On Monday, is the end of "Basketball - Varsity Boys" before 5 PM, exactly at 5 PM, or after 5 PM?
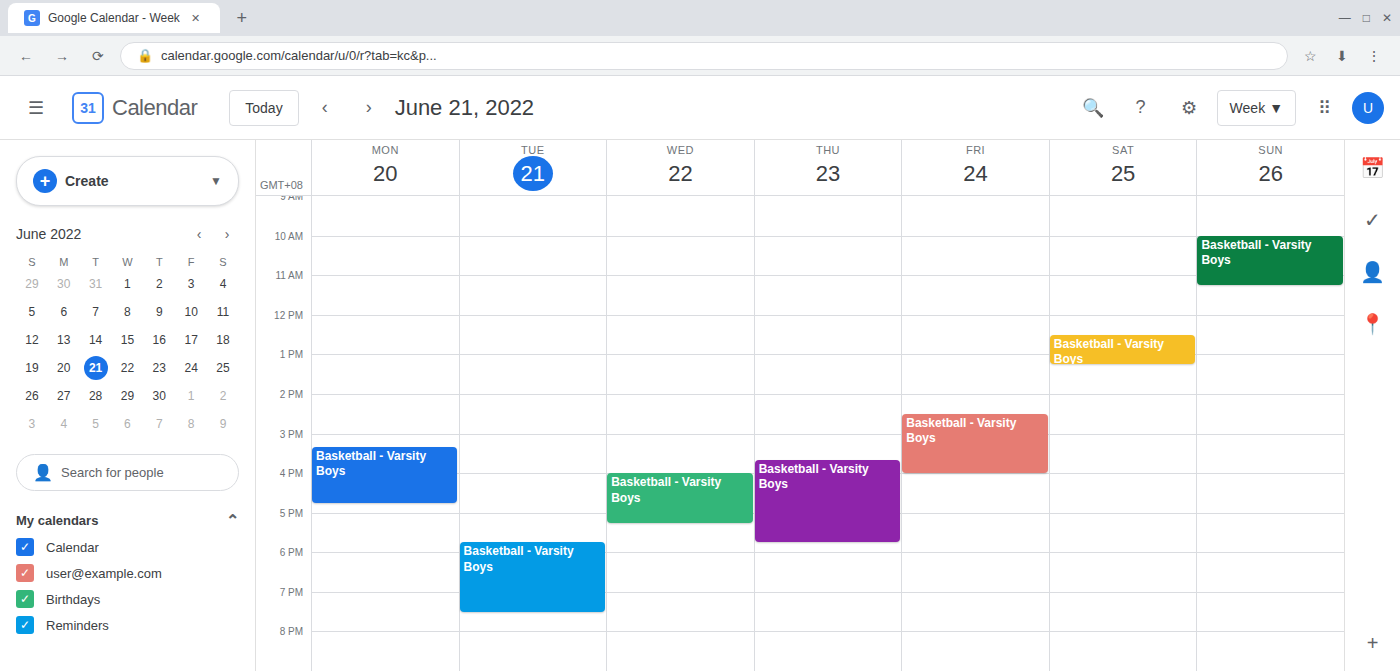
4:45 PM -- before 5 PM, 15 minutes above the 5 PM line.